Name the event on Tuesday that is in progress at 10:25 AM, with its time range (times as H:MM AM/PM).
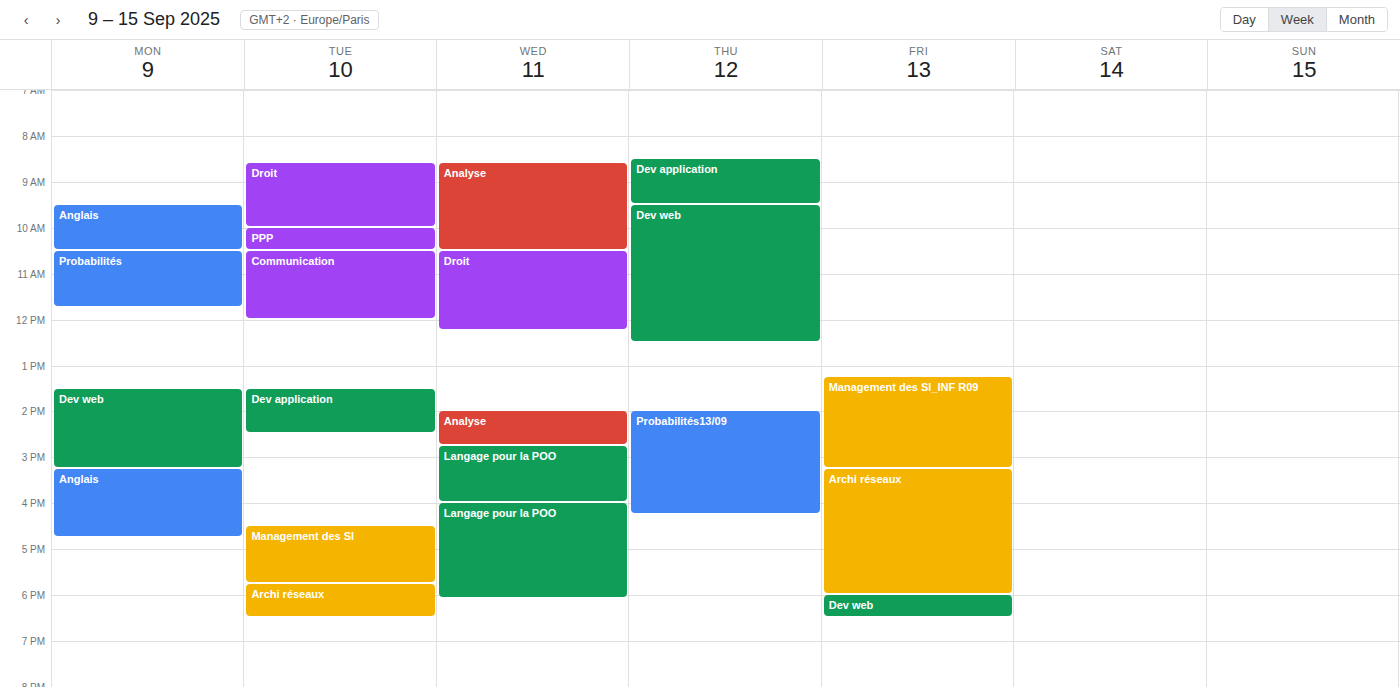
"PPP", 10:00 AM to 10:30 AM